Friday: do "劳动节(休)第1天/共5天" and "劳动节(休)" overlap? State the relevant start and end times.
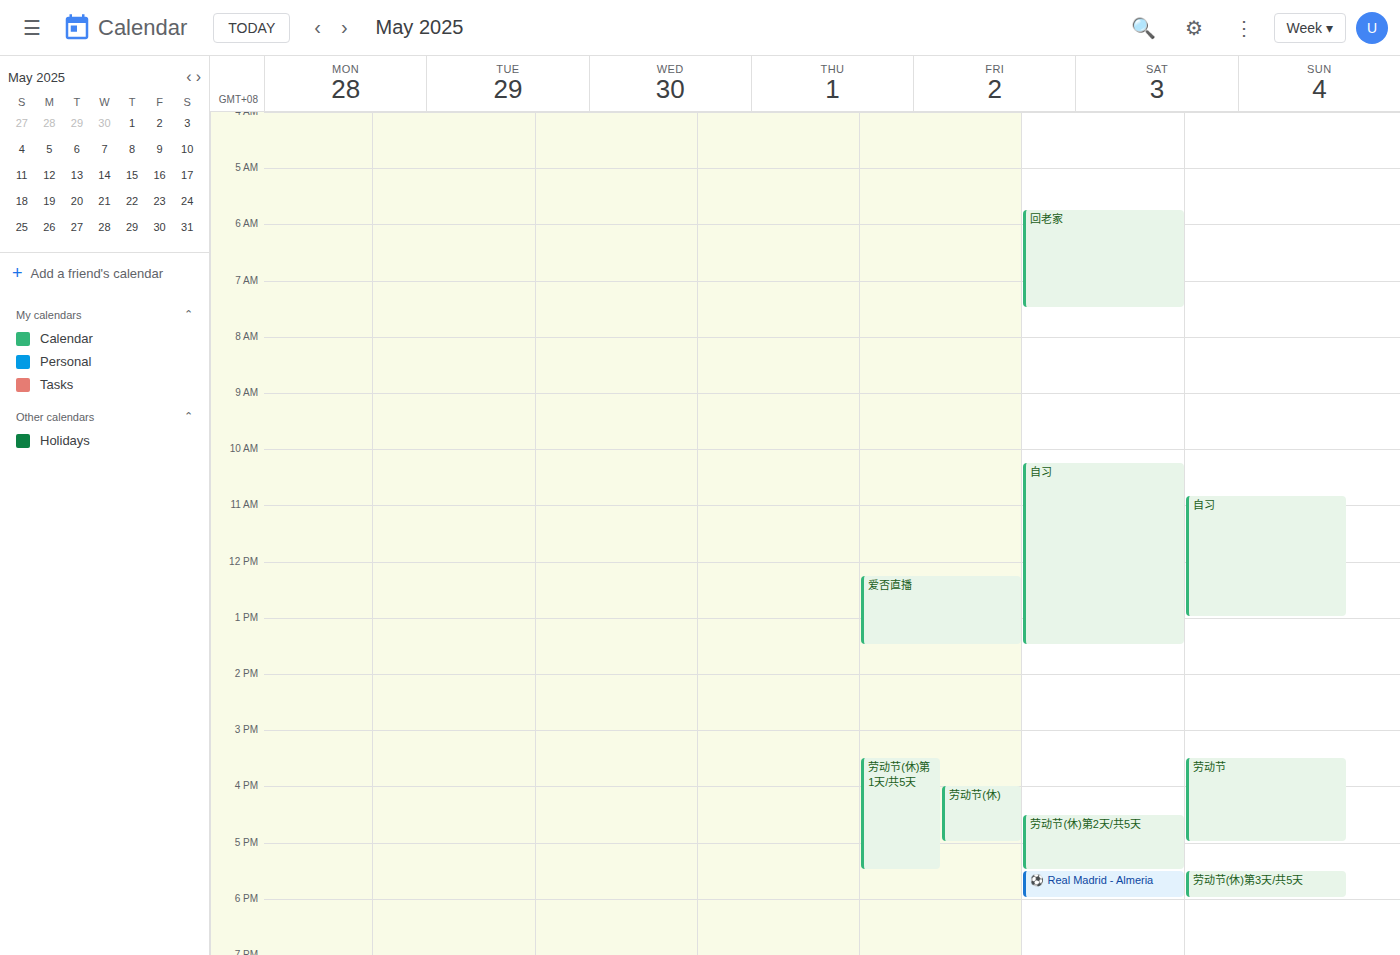
"劳动节(休)" runs 4:00 PM to 5:00 PM, inside "劳动节(休)第1天/共5天" -- they overlap.